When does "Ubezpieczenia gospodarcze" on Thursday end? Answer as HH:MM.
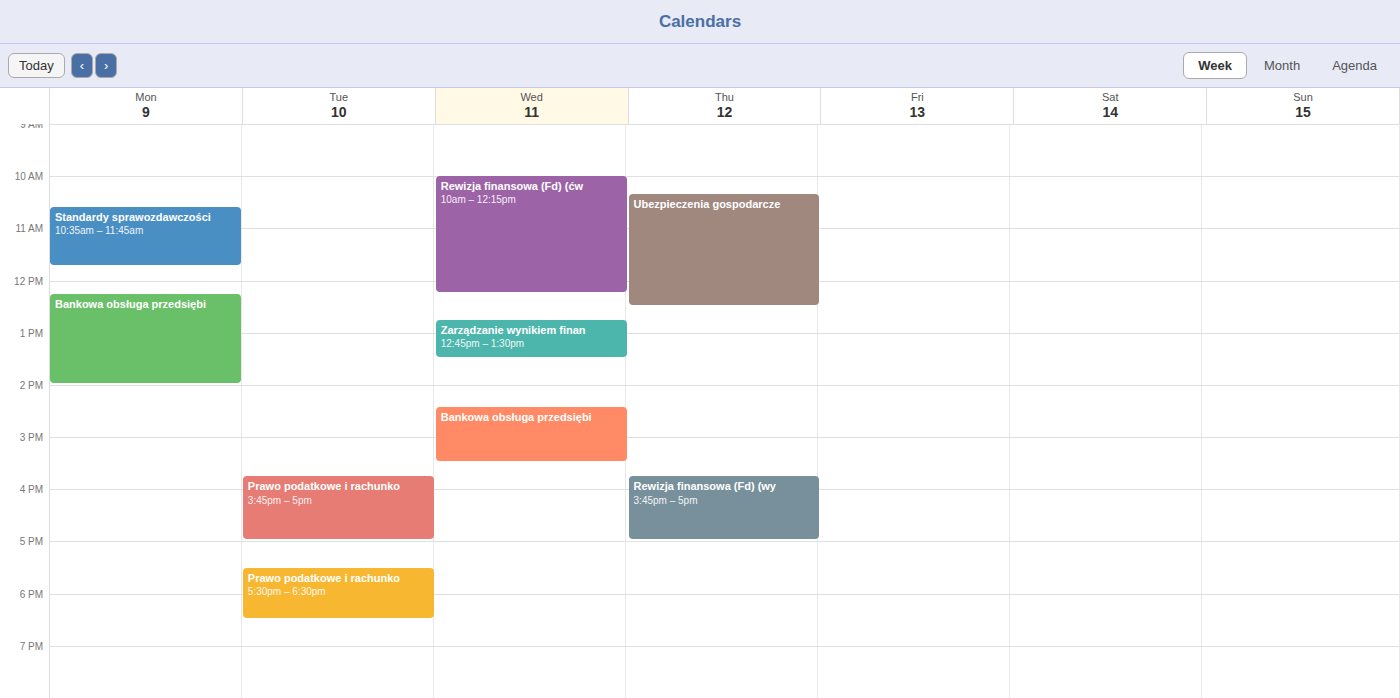
12:30